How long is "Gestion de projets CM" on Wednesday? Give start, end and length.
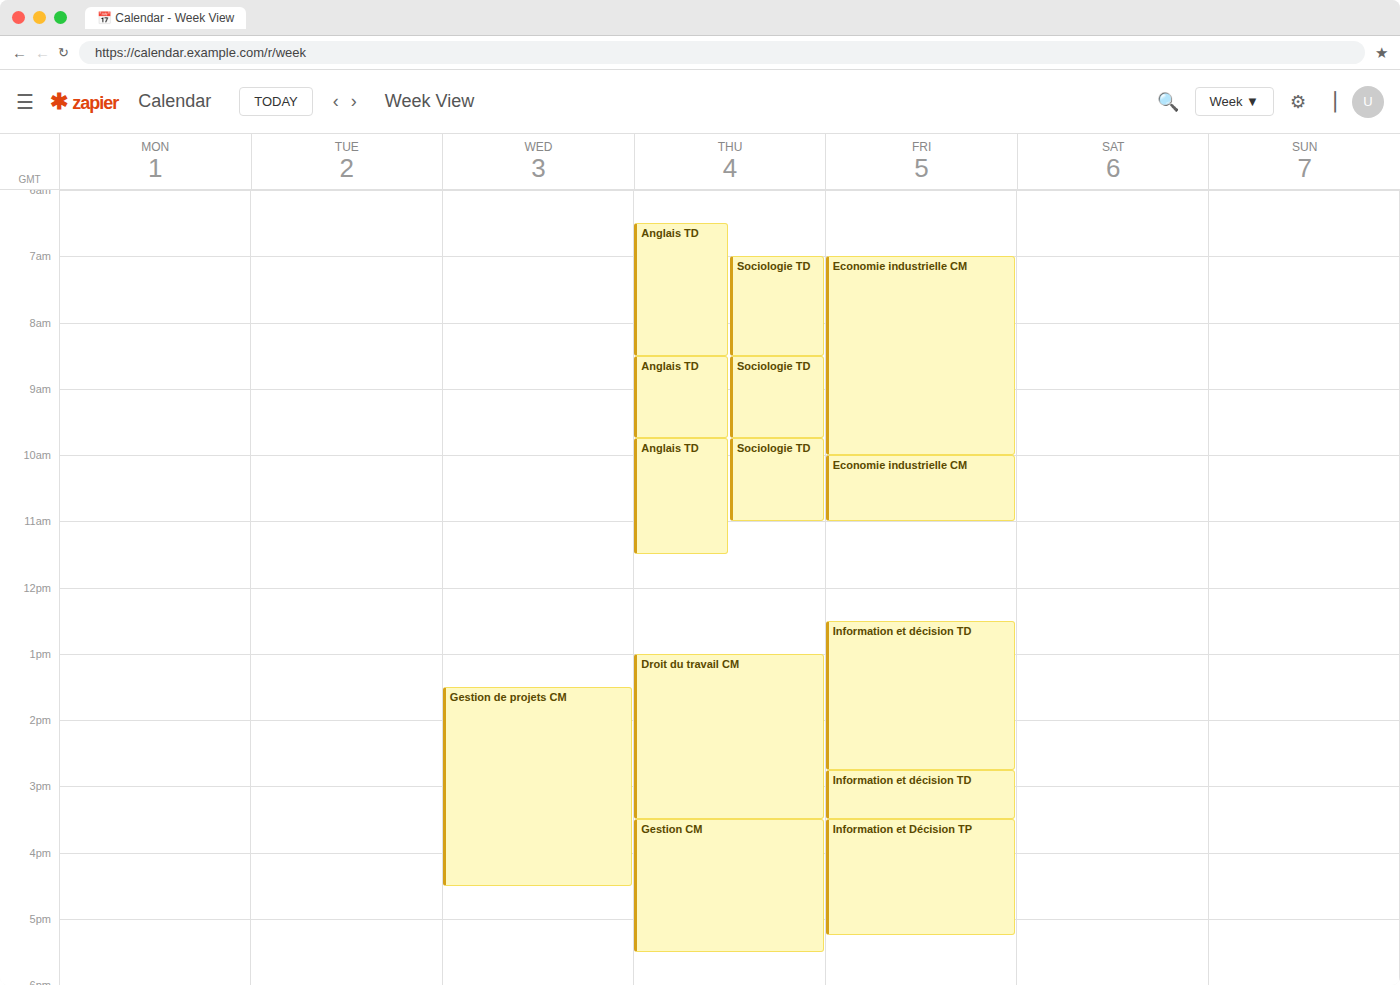
13:30 to 16:30, 3 hours